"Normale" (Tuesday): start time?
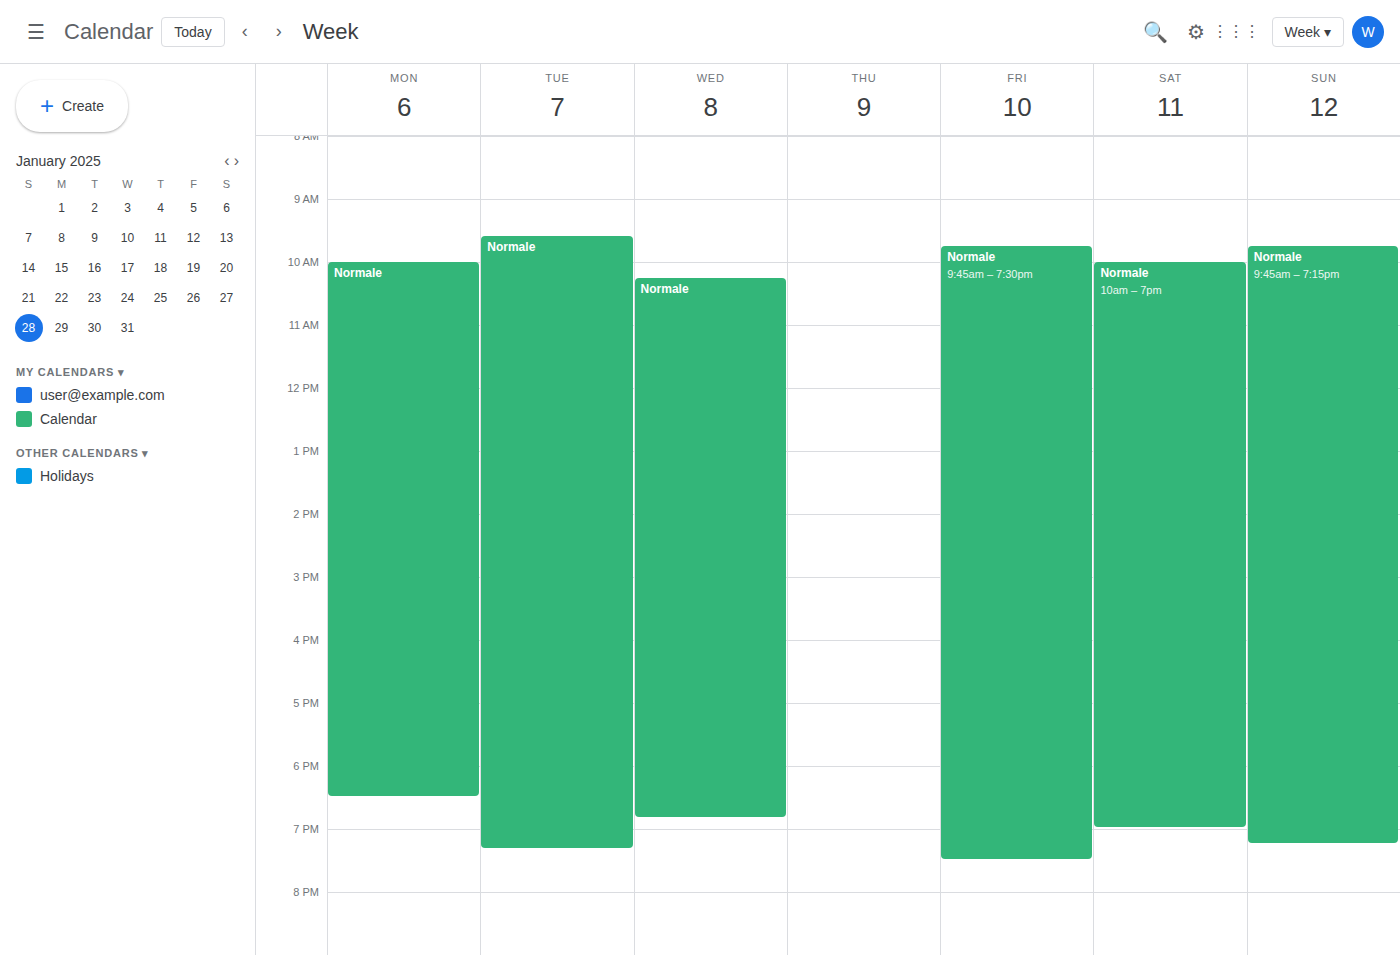
9:35 AM